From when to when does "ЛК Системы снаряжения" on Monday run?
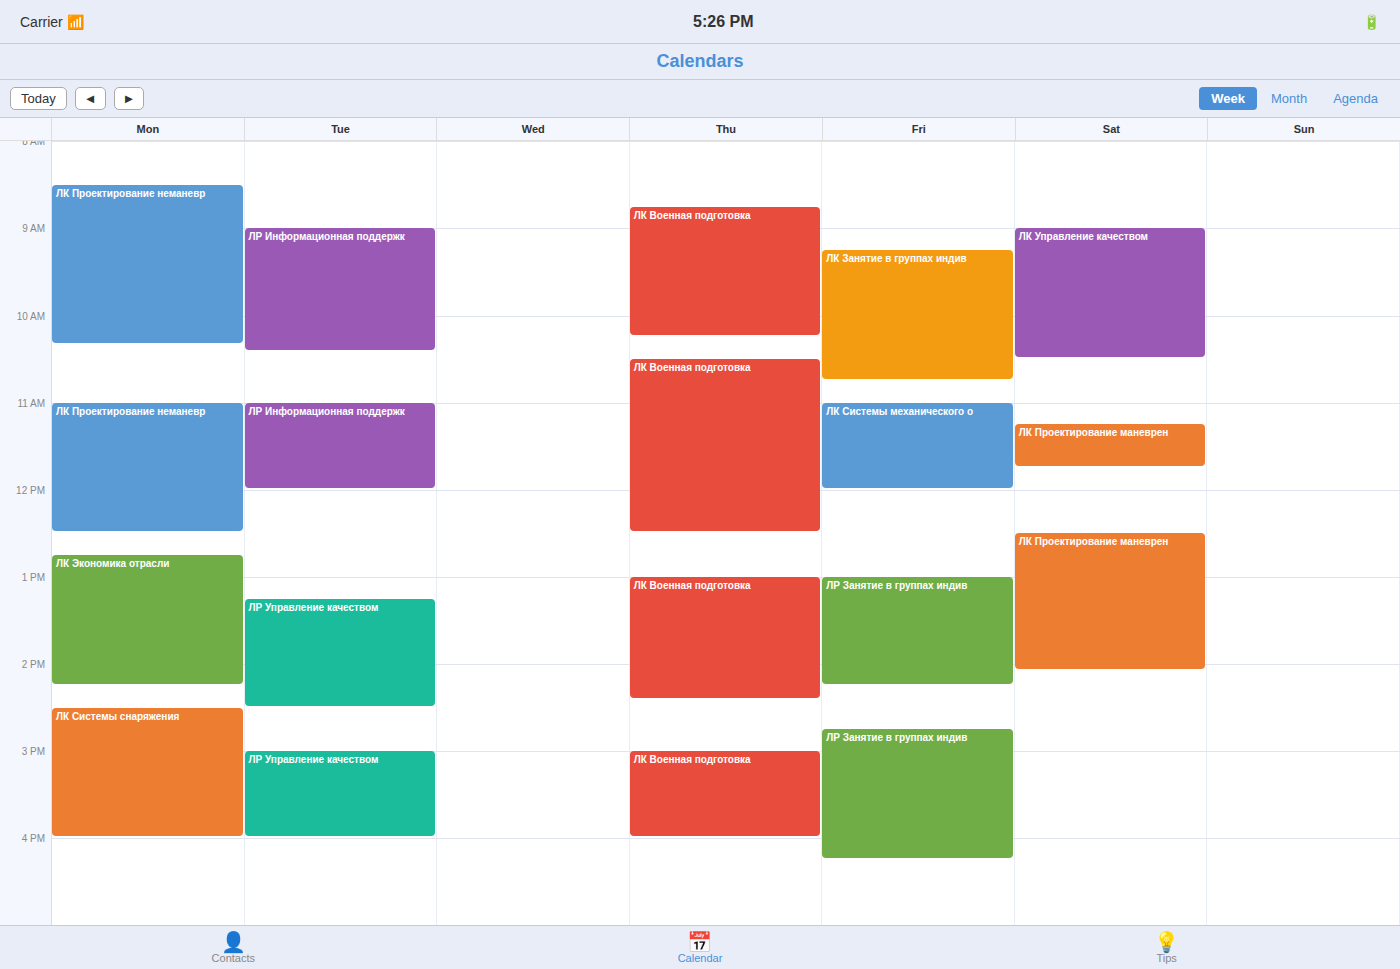
2:30 PM to 4:00 PM